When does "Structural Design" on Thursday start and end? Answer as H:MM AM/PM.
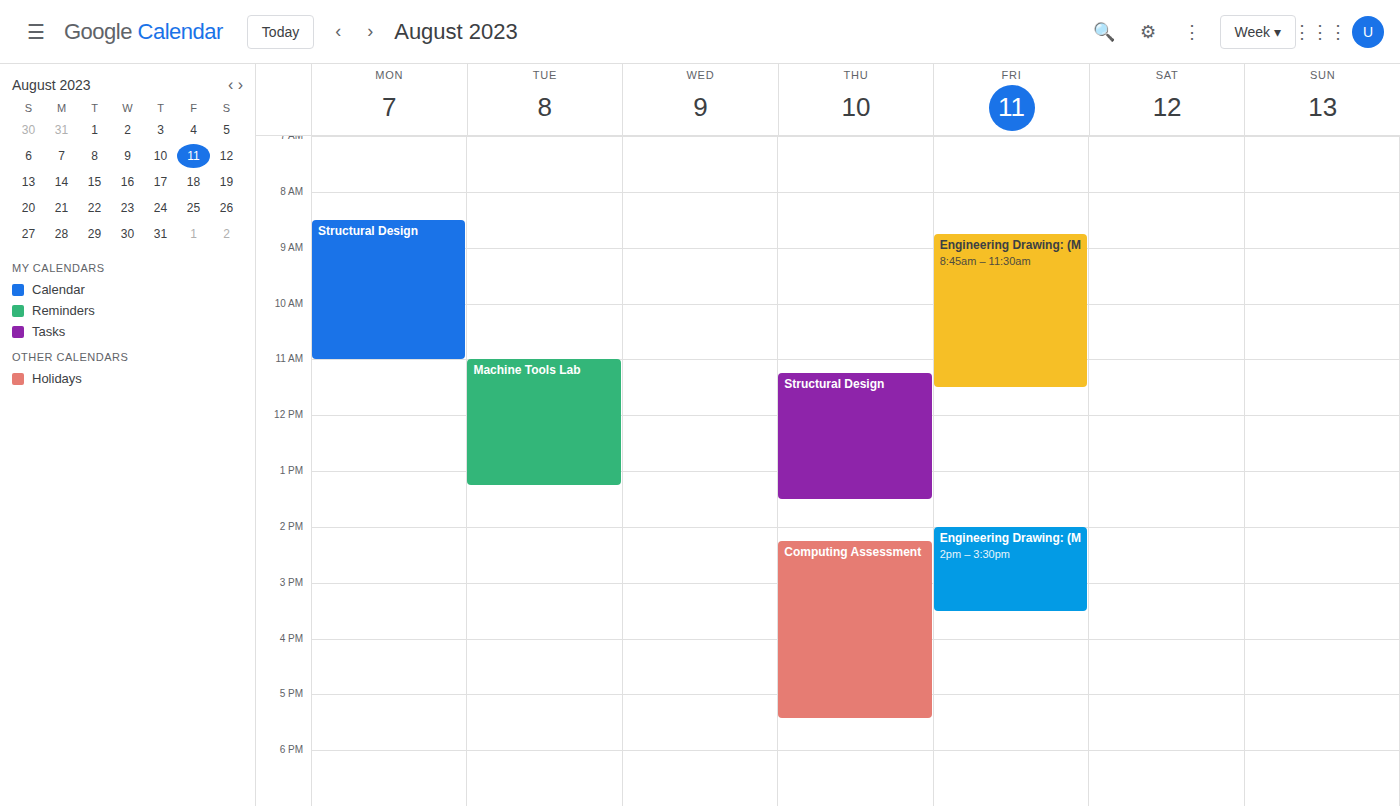
11:15 AM to 1:30 PM